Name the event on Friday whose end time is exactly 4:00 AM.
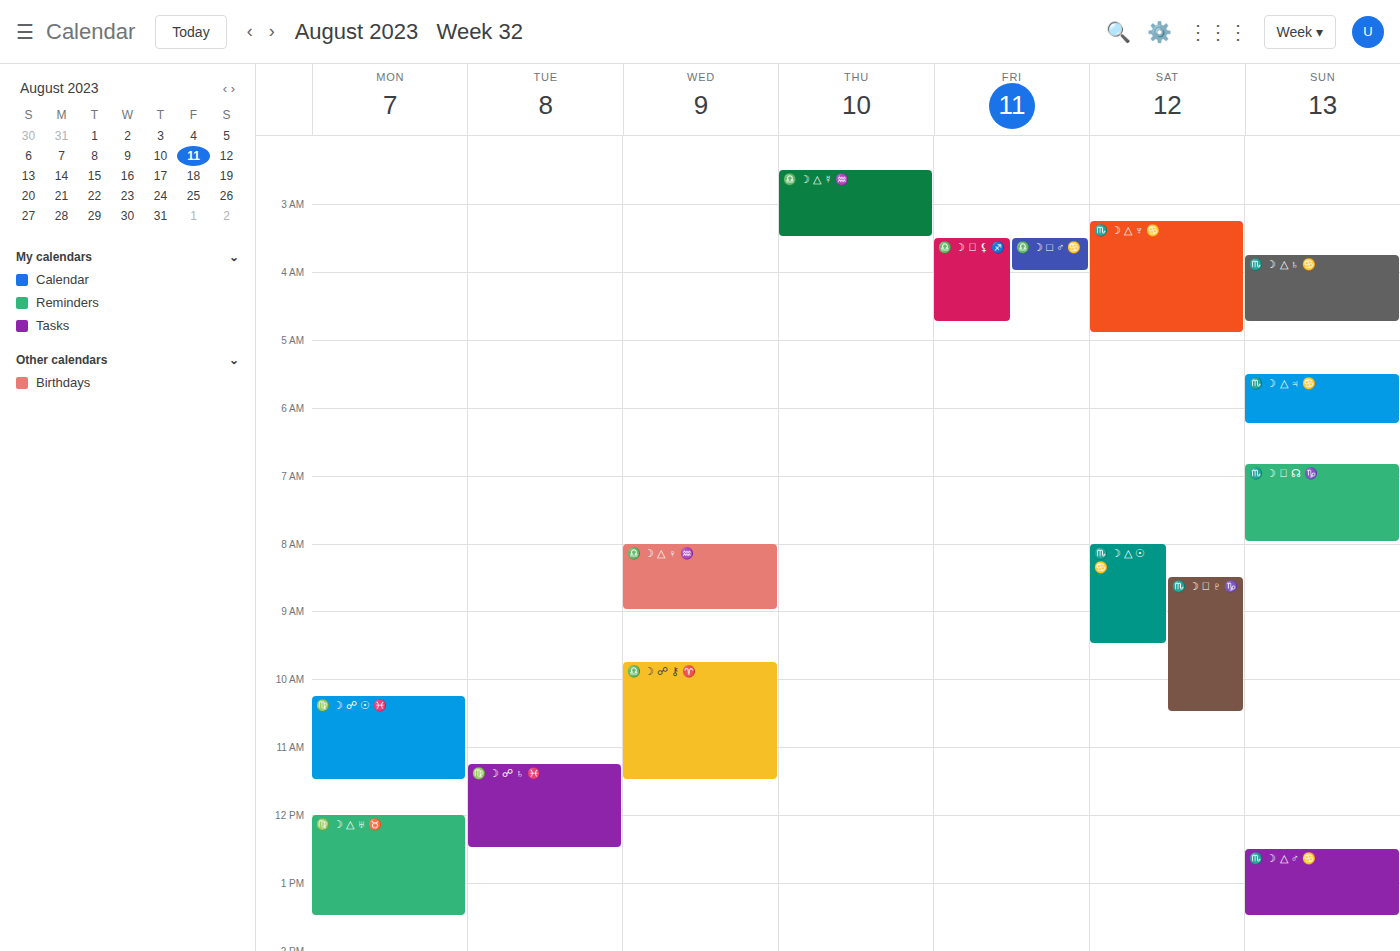
"♎️ ☽ □ ♂ ♋️"